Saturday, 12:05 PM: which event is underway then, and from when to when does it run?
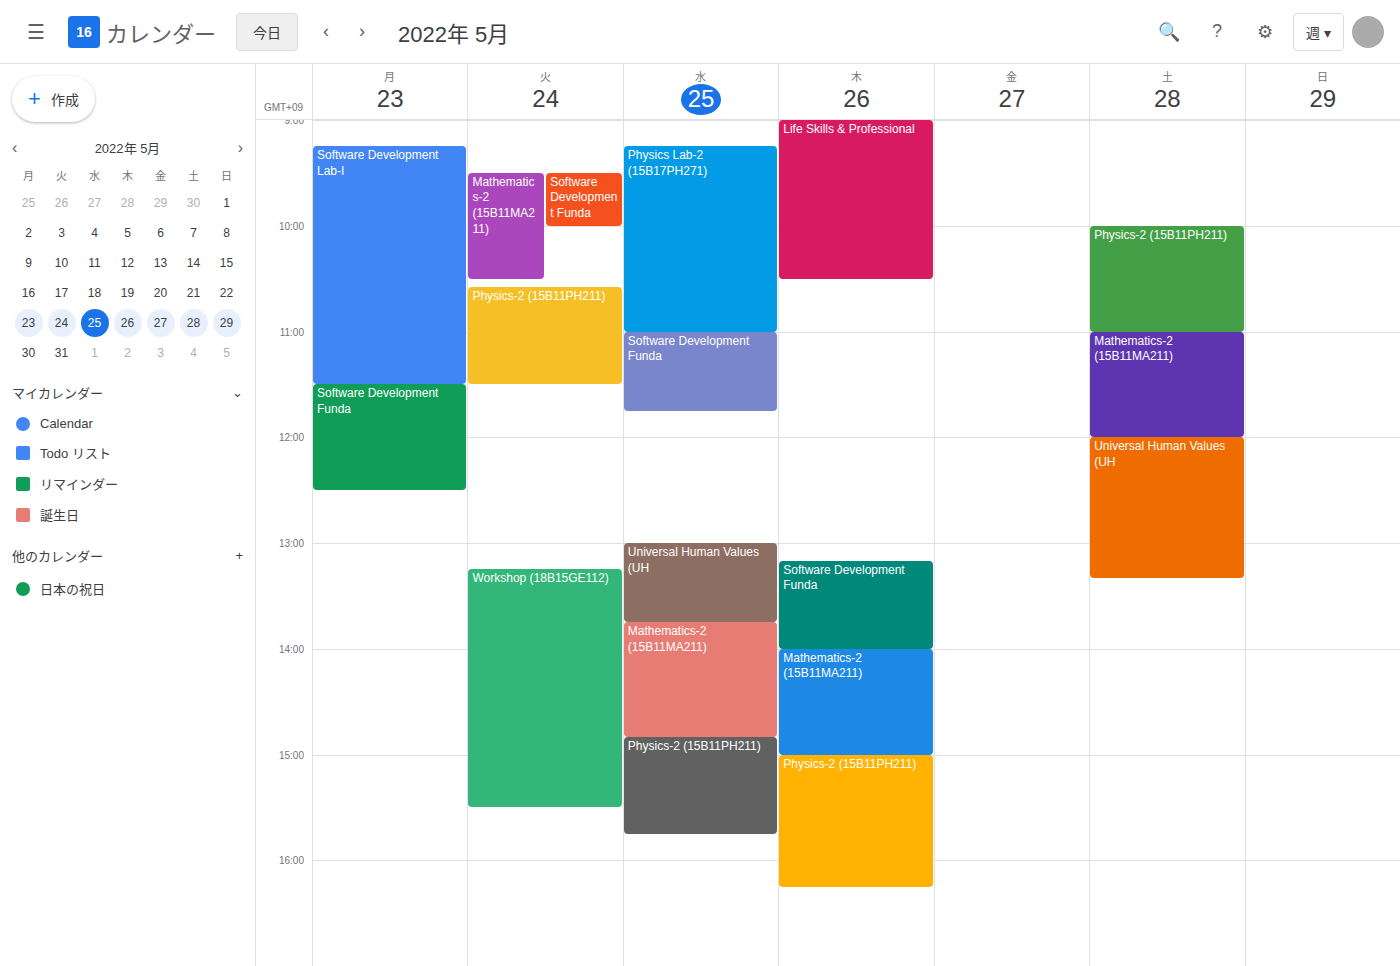
"Universal Human Values (UH", 12:00 PM to 1:20 PM